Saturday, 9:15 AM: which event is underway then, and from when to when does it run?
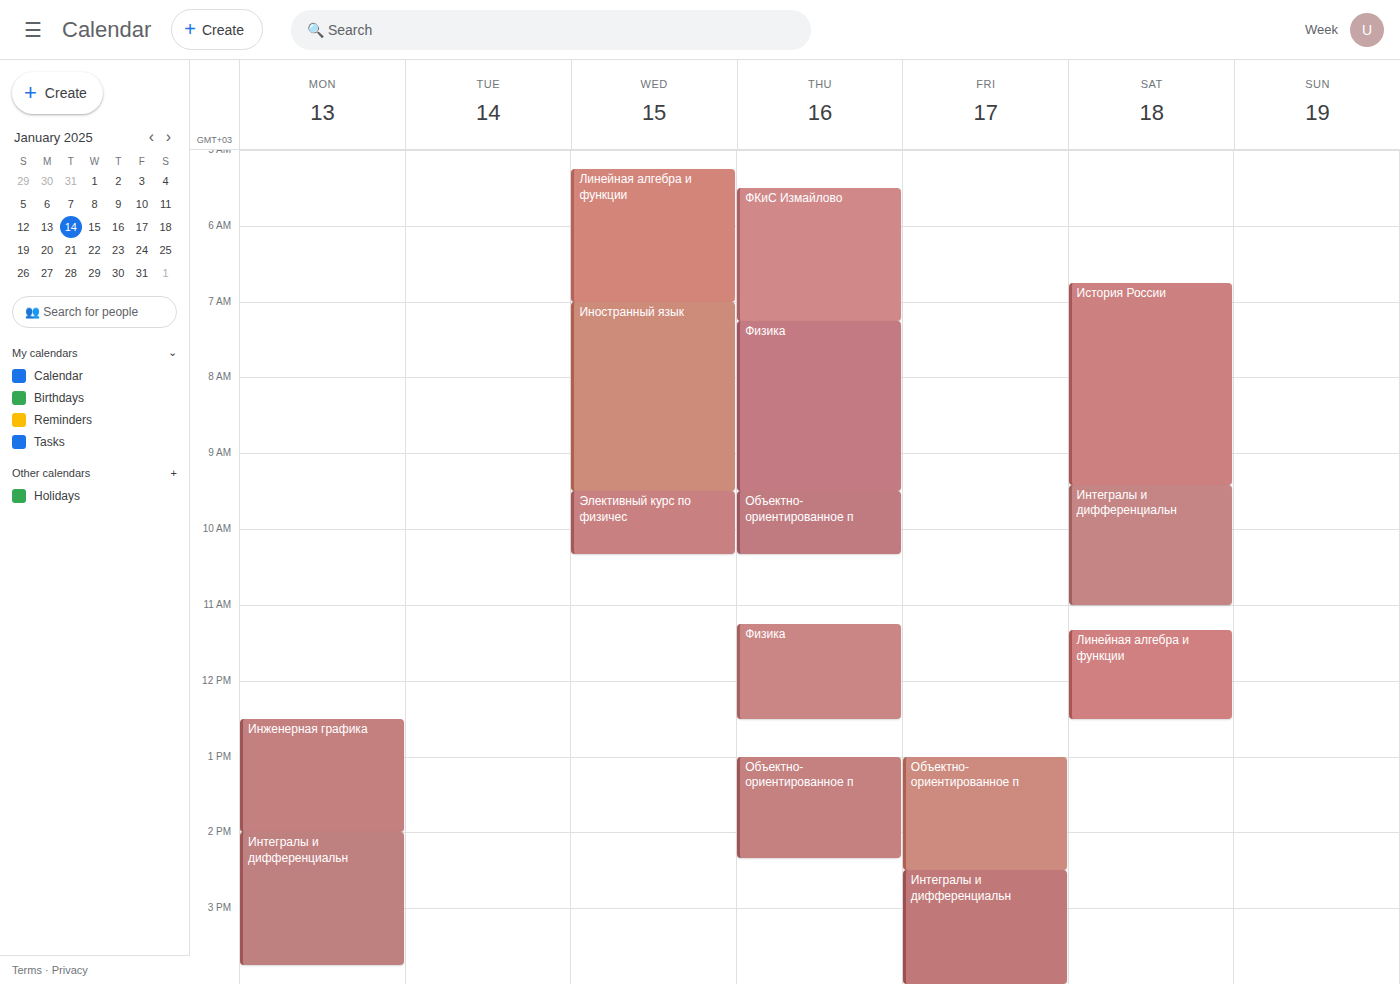
"История России", 6:45 AM to 9:25 AM